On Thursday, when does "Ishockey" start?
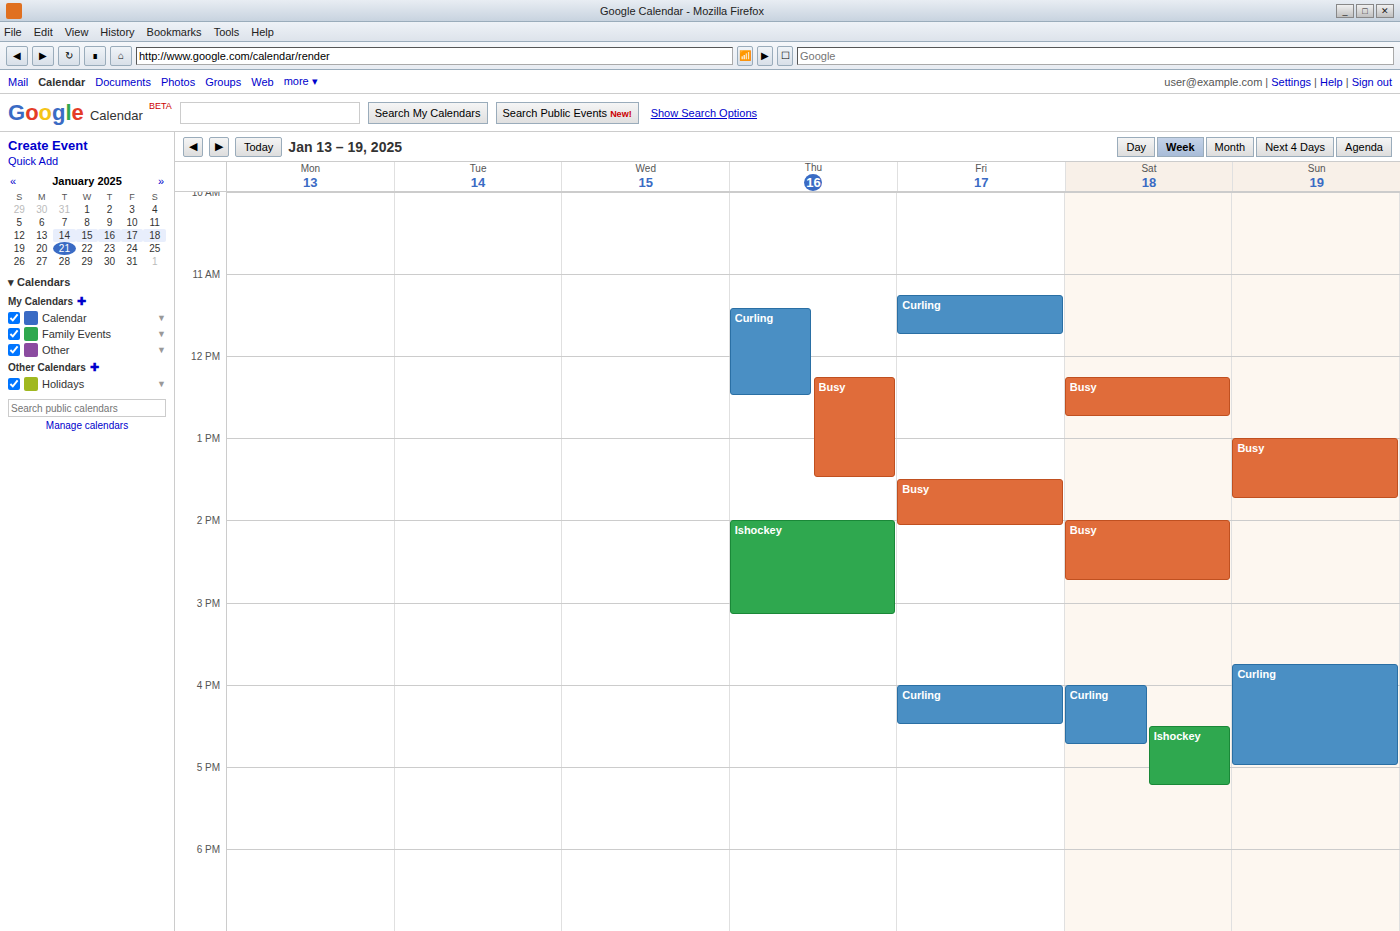
2:00 PM